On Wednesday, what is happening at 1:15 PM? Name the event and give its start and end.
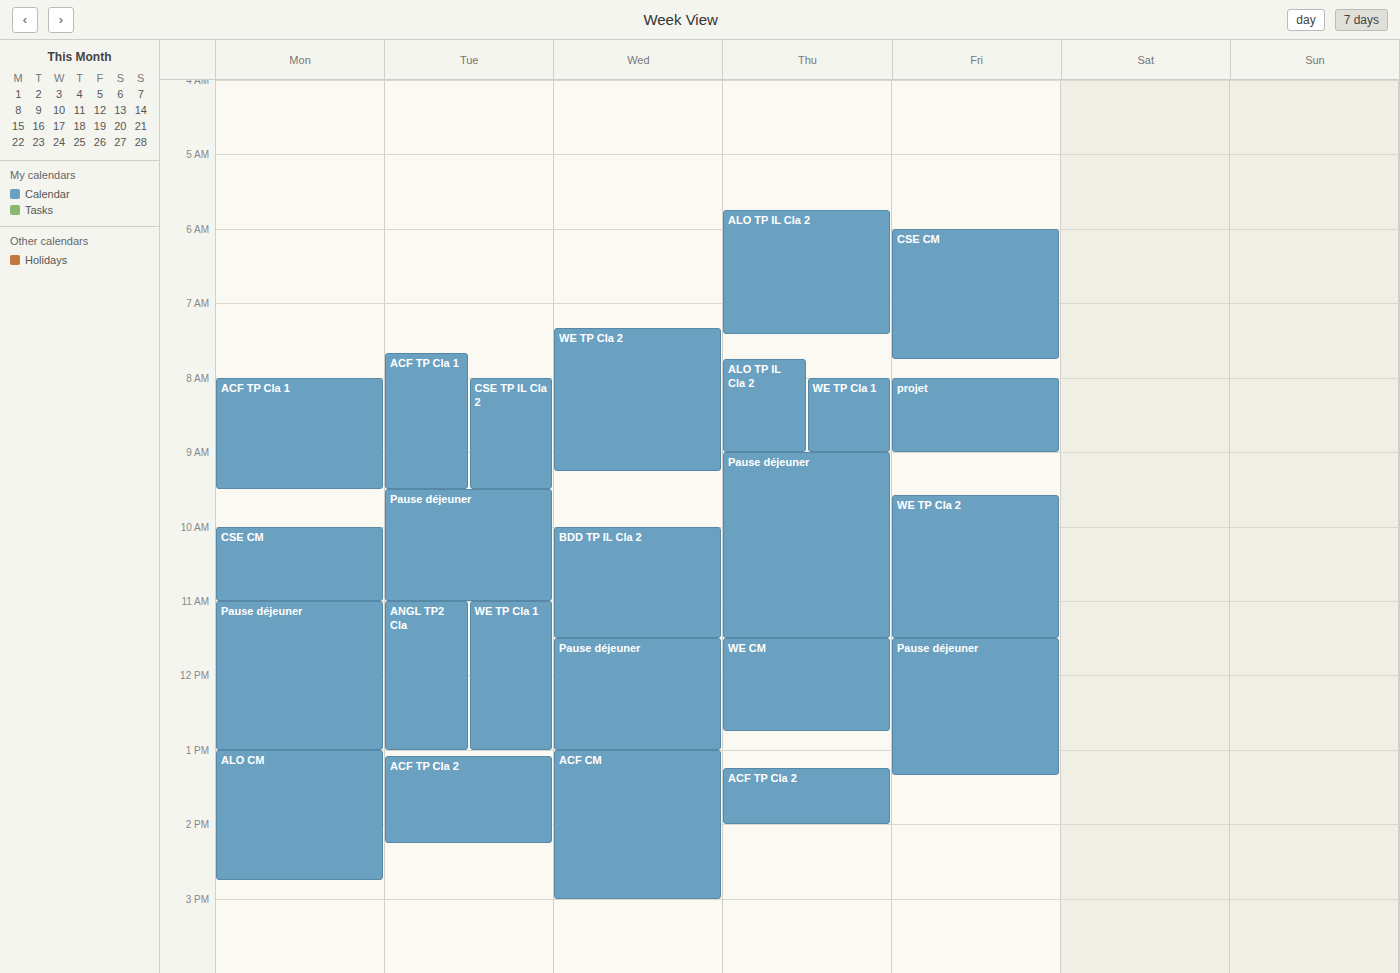
"ACF CM", 1:00 PM to 3:00 PM